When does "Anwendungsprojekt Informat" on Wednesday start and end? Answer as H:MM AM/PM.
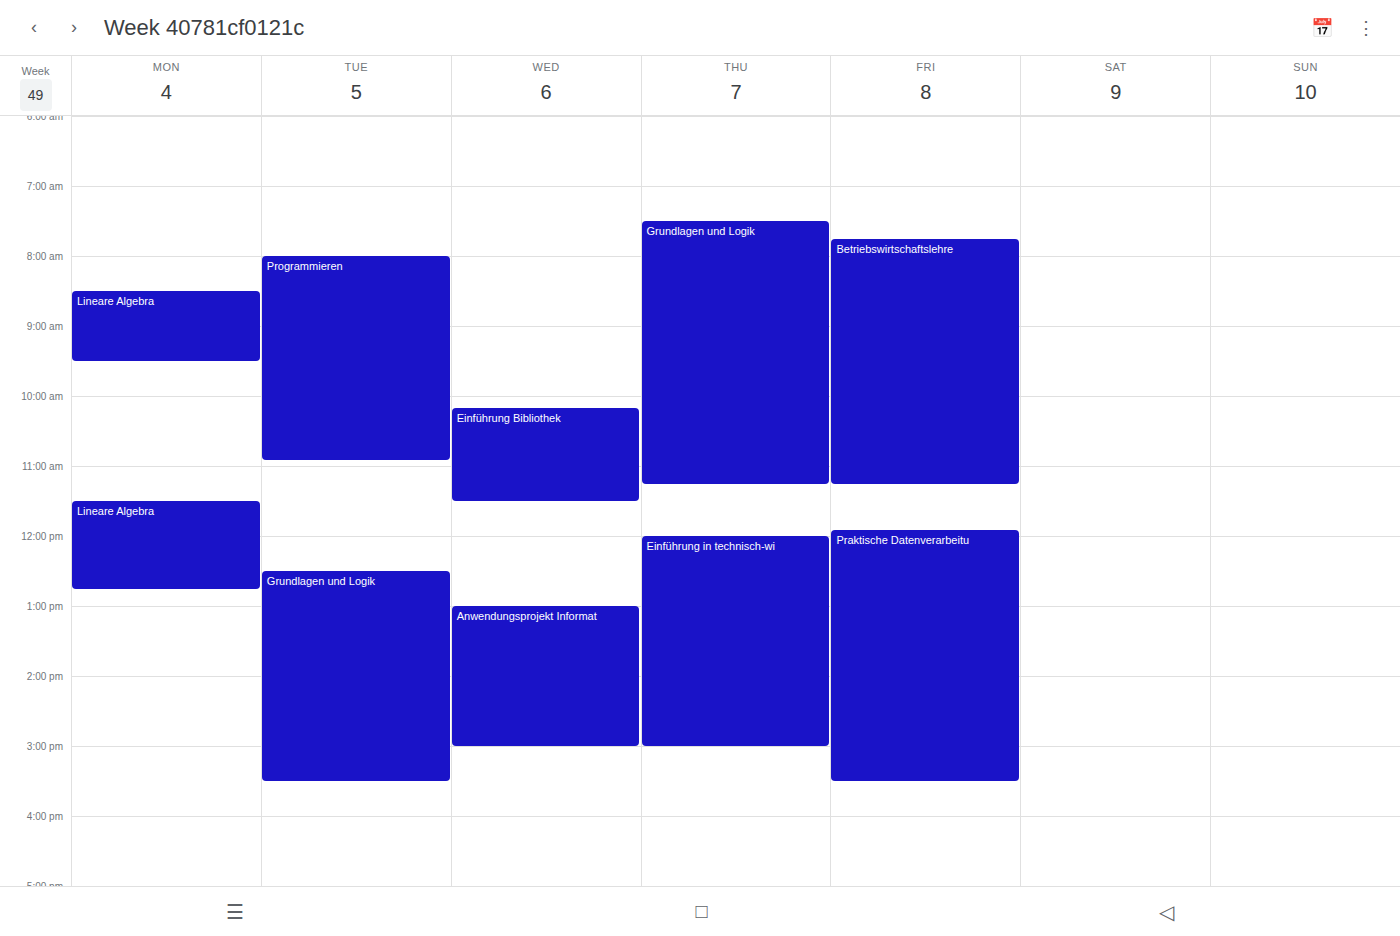
1:00 PM to 3:00 PM